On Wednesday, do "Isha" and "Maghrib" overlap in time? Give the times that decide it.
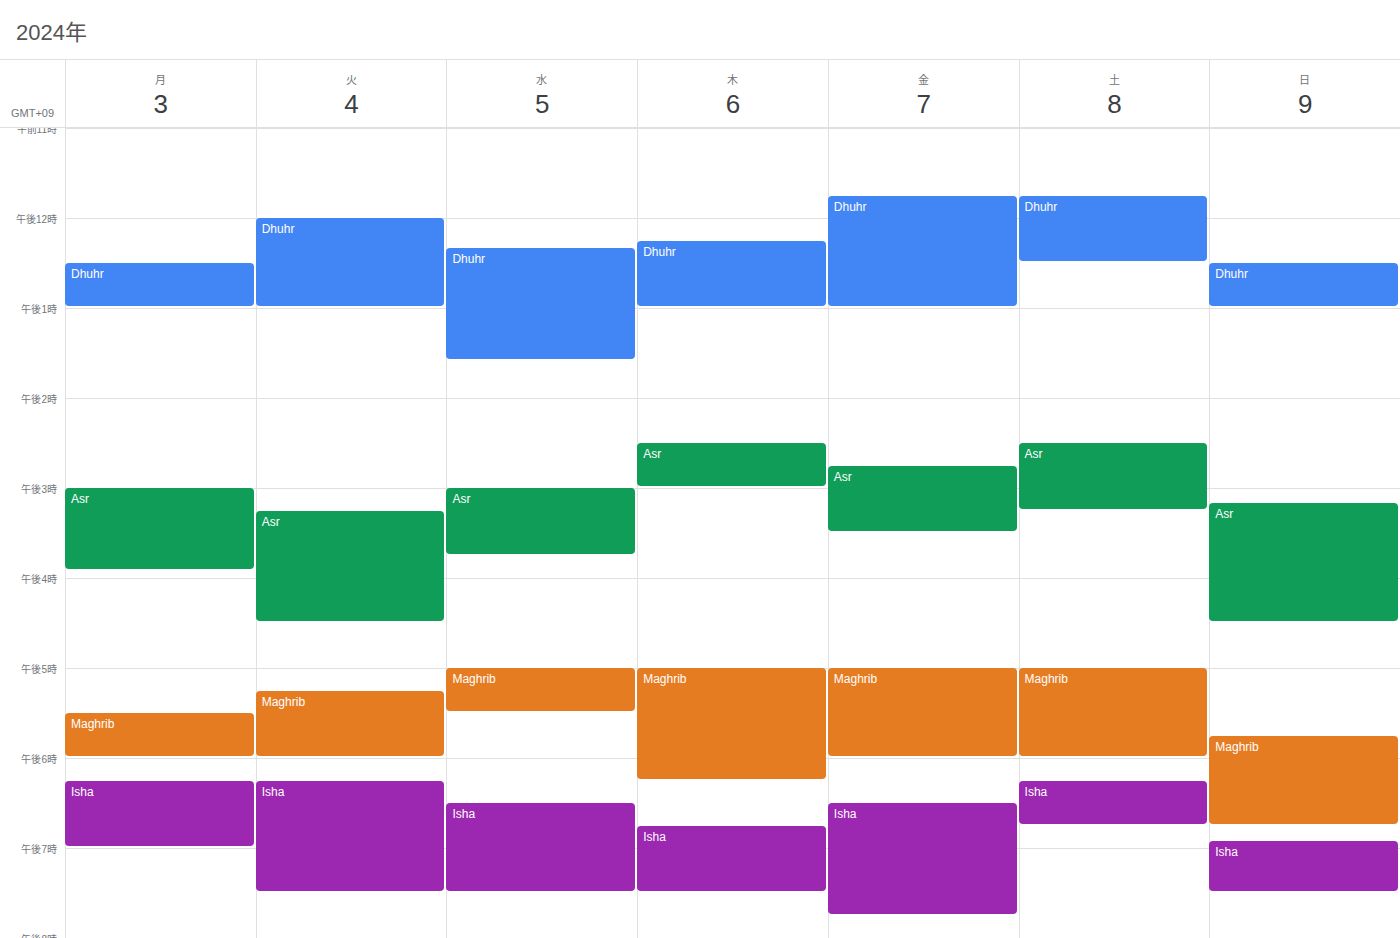
"Maghrib" ends at 5:30 PM and "Isha" starts at 6:30 PM -- no overlap.